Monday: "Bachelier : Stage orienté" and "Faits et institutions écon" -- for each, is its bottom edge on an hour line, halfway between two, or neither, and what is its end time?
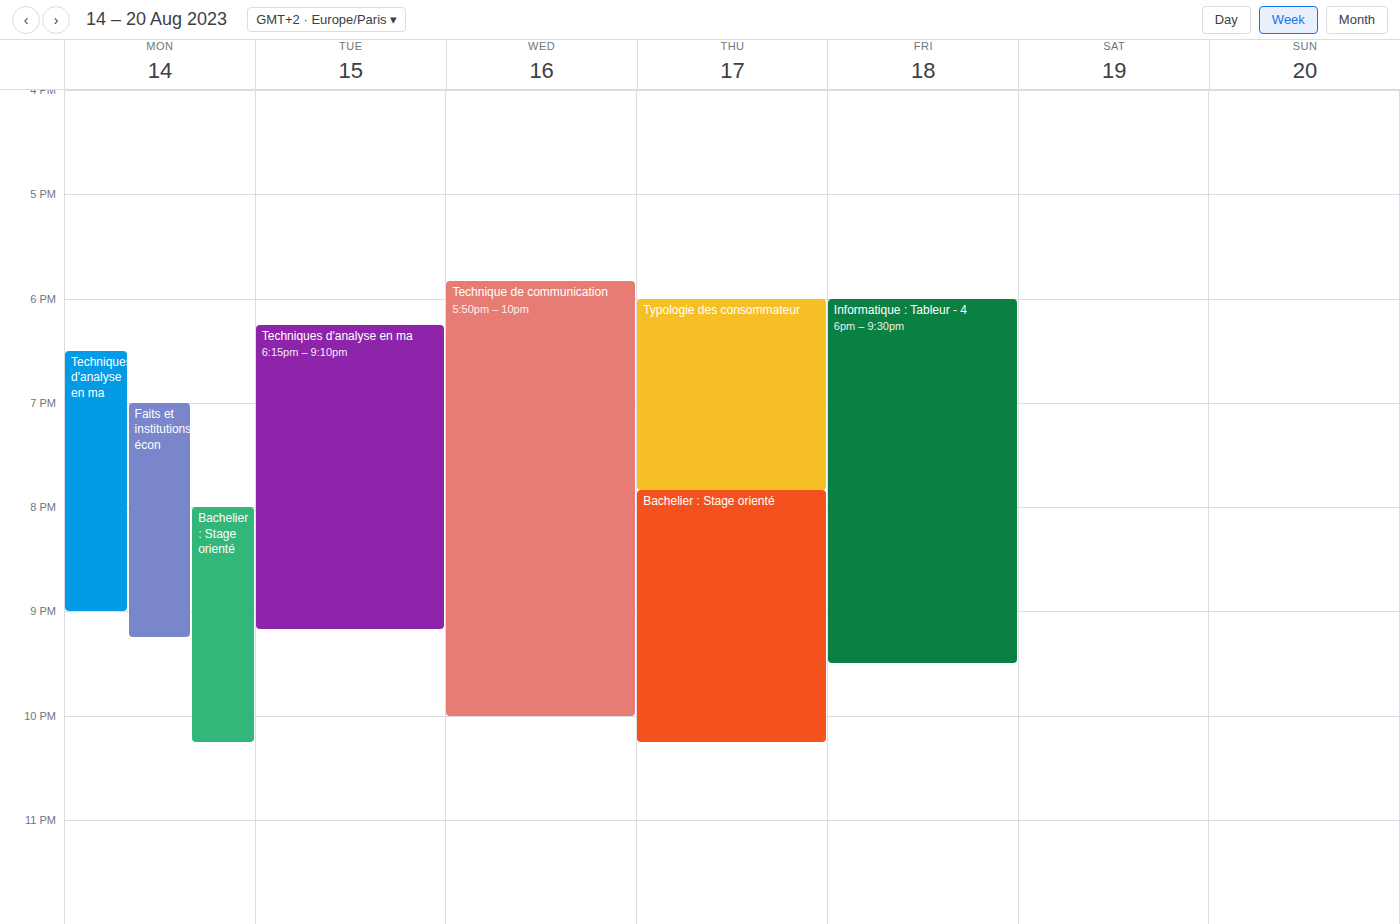
"Bachelier : Stage orienté": 10:15 PM, neither: a quarter of the way from the 10 PM line to the 11 PM line. "Faits et institutions écon": 9:15 PM, neither: a quarter of the way from the 9 PM line to the 10 PM line.